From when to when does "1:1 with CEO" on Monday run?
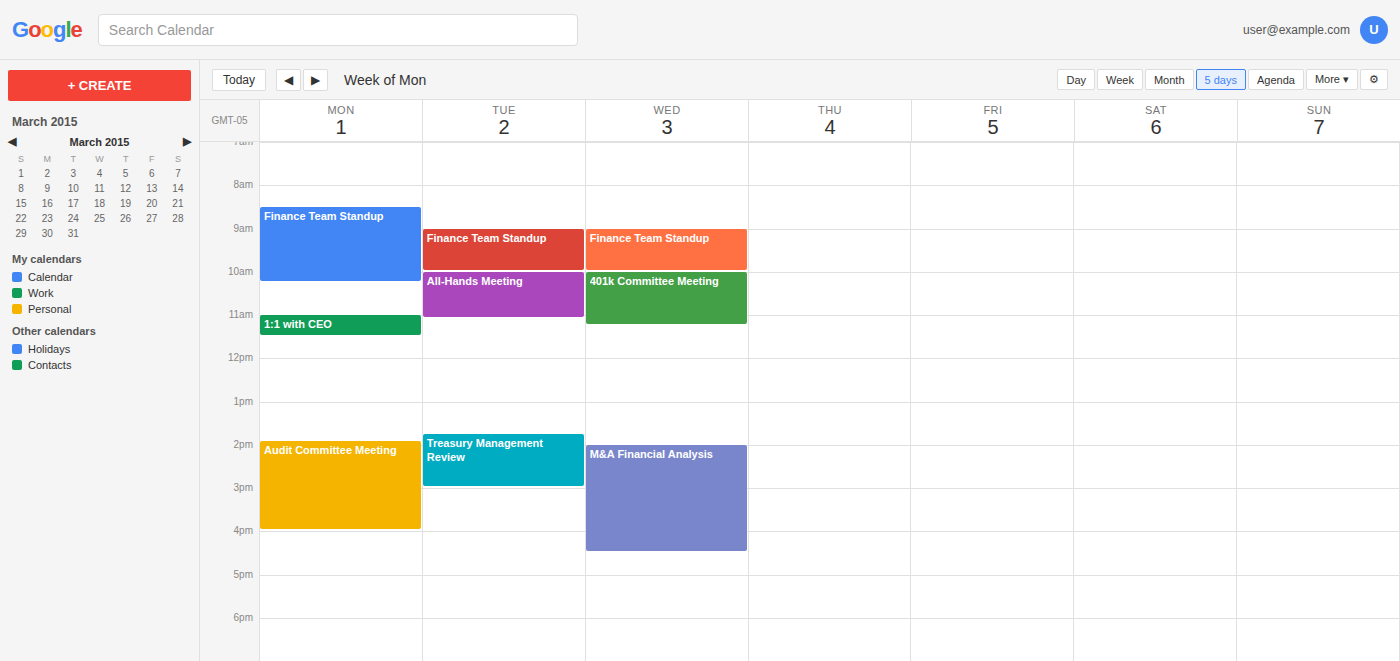
11:00 AM to 11:30 AM